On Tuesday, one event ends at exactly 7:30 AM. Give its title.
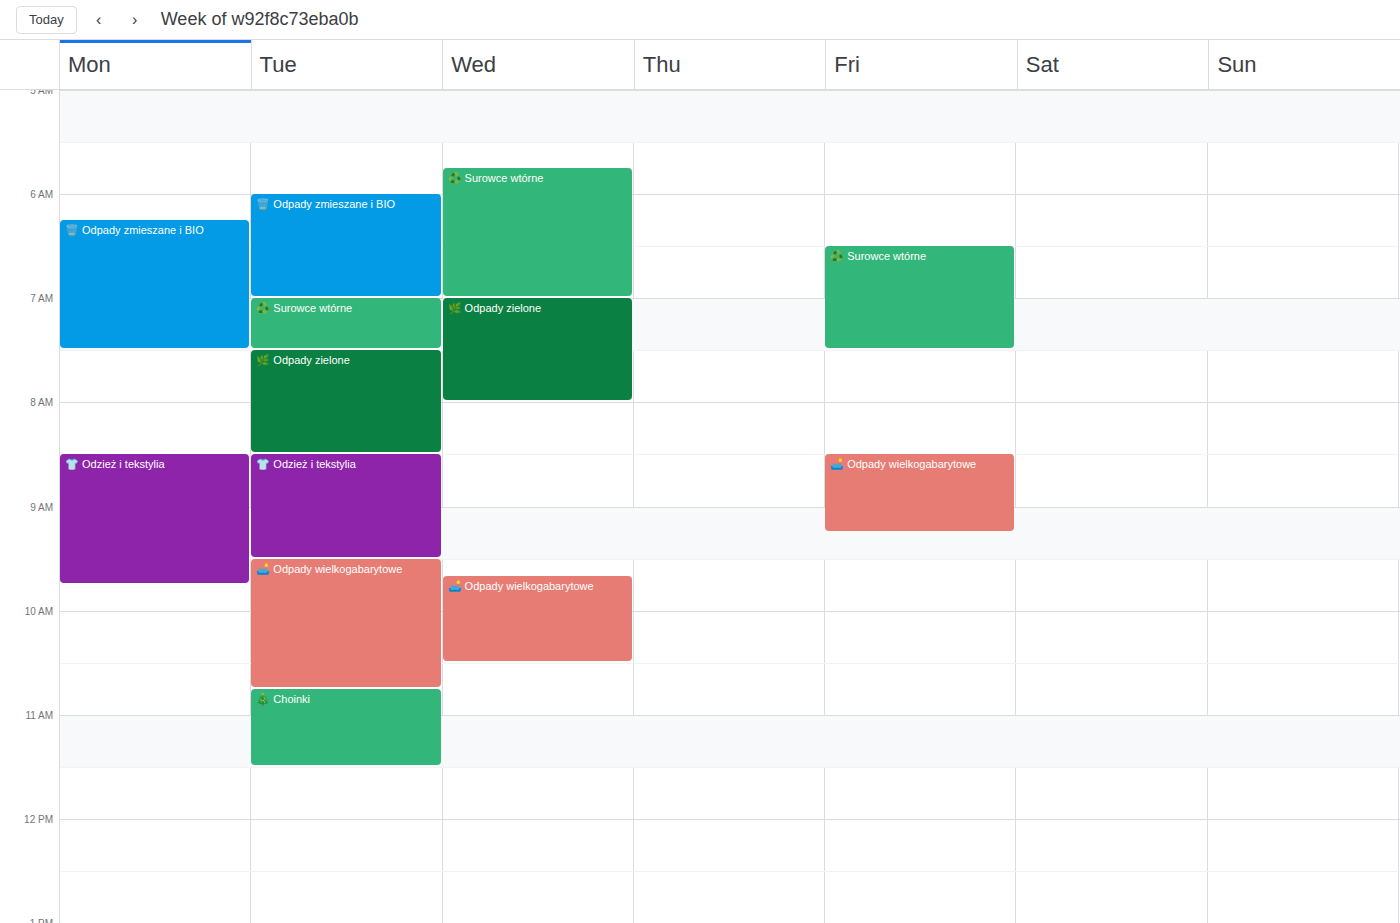
"♻️ Surowce wtórne"